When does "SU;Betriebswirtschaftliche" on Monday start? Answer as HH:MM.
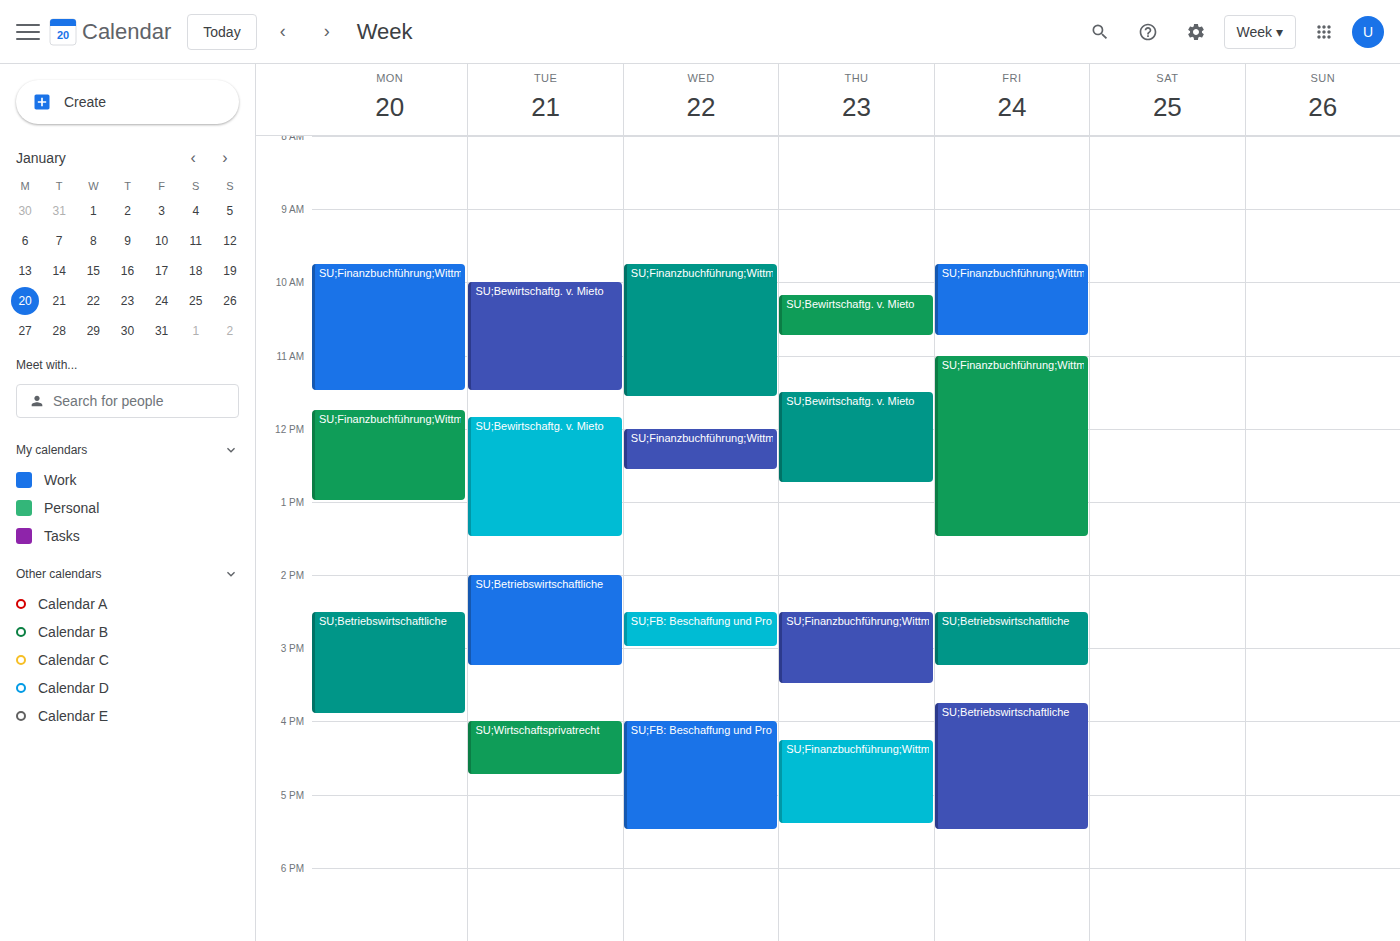
14:30